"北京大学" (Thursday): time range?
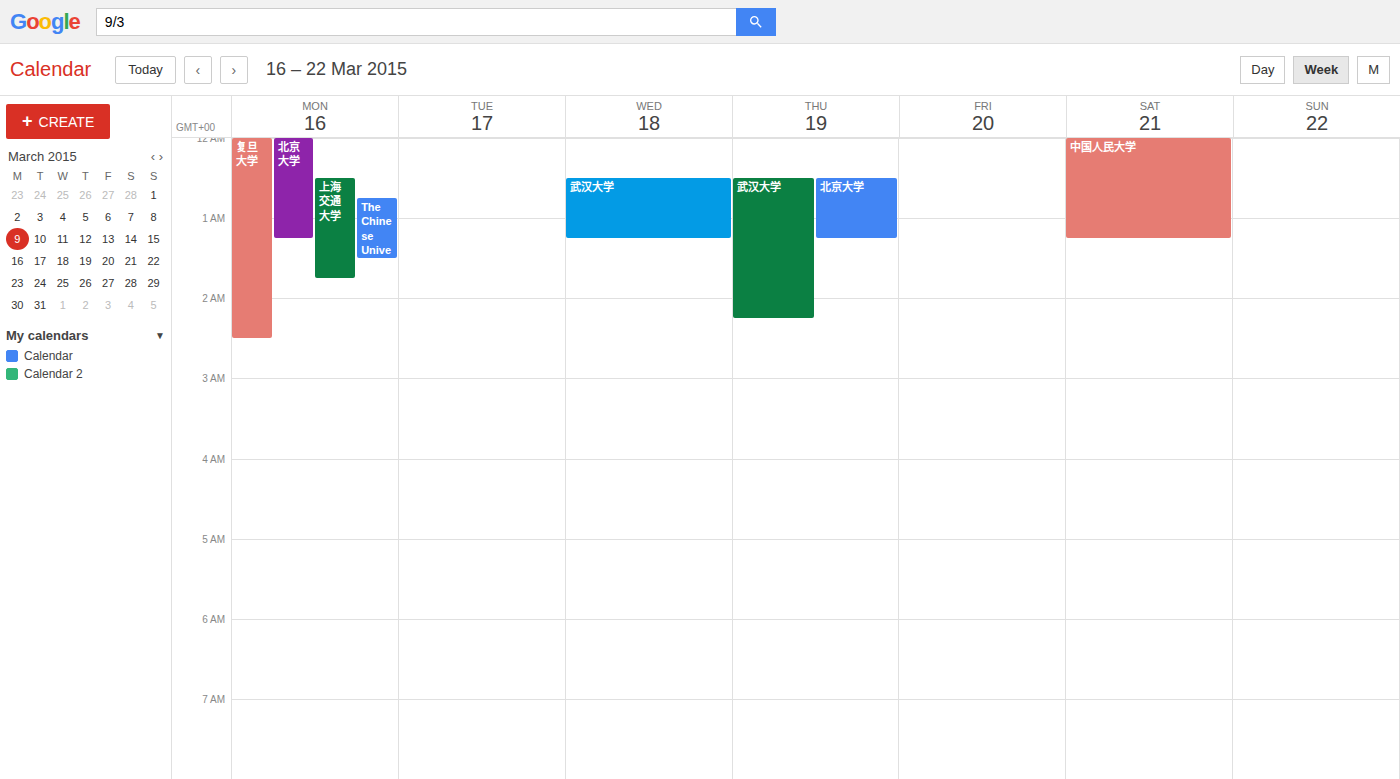
12:30 AM to 1:15 AM